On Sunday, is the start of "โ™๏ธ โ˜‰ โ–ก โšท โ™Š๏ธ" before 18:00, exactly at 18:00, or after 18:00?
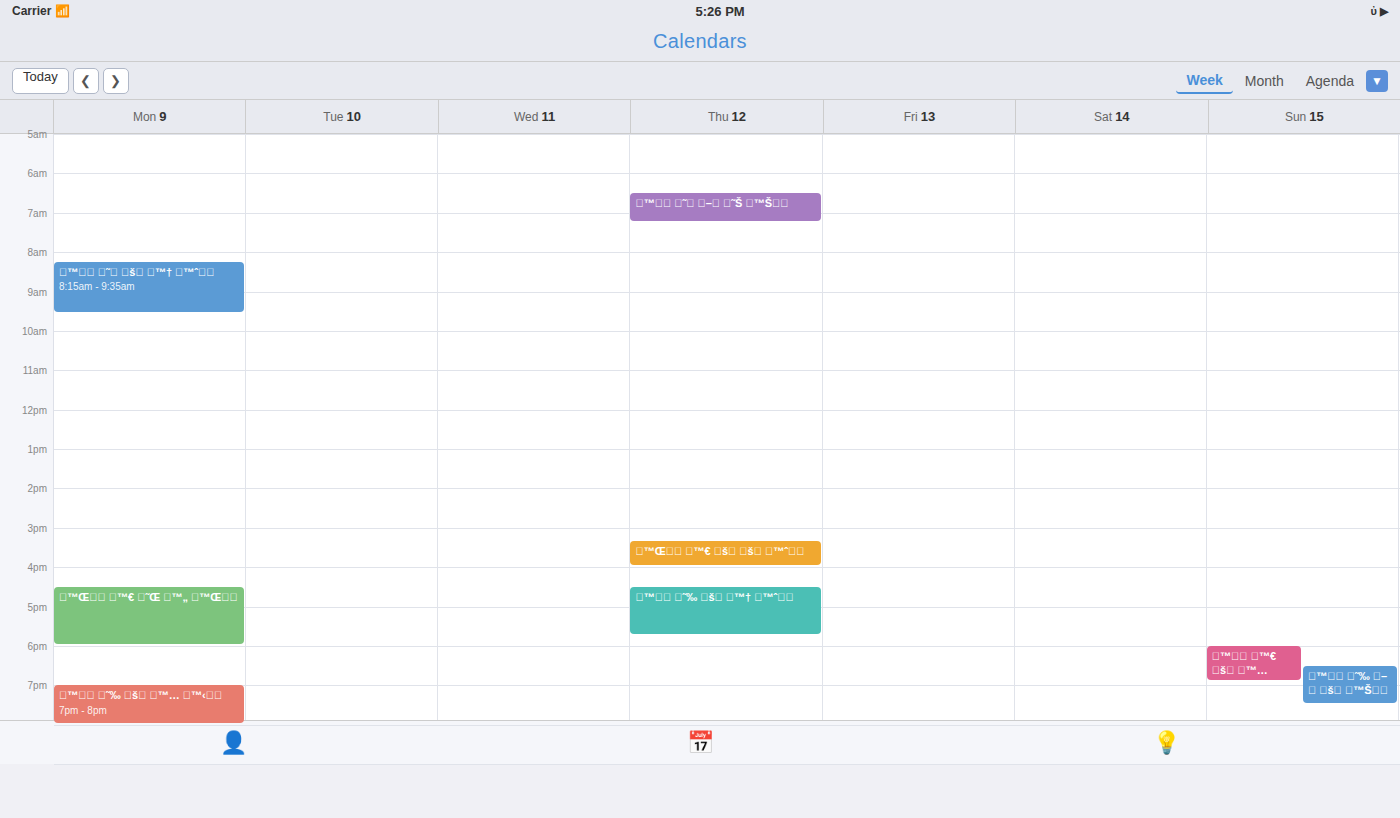
18:30 -- after 18:00, 30 minutes below the 18:00 line.